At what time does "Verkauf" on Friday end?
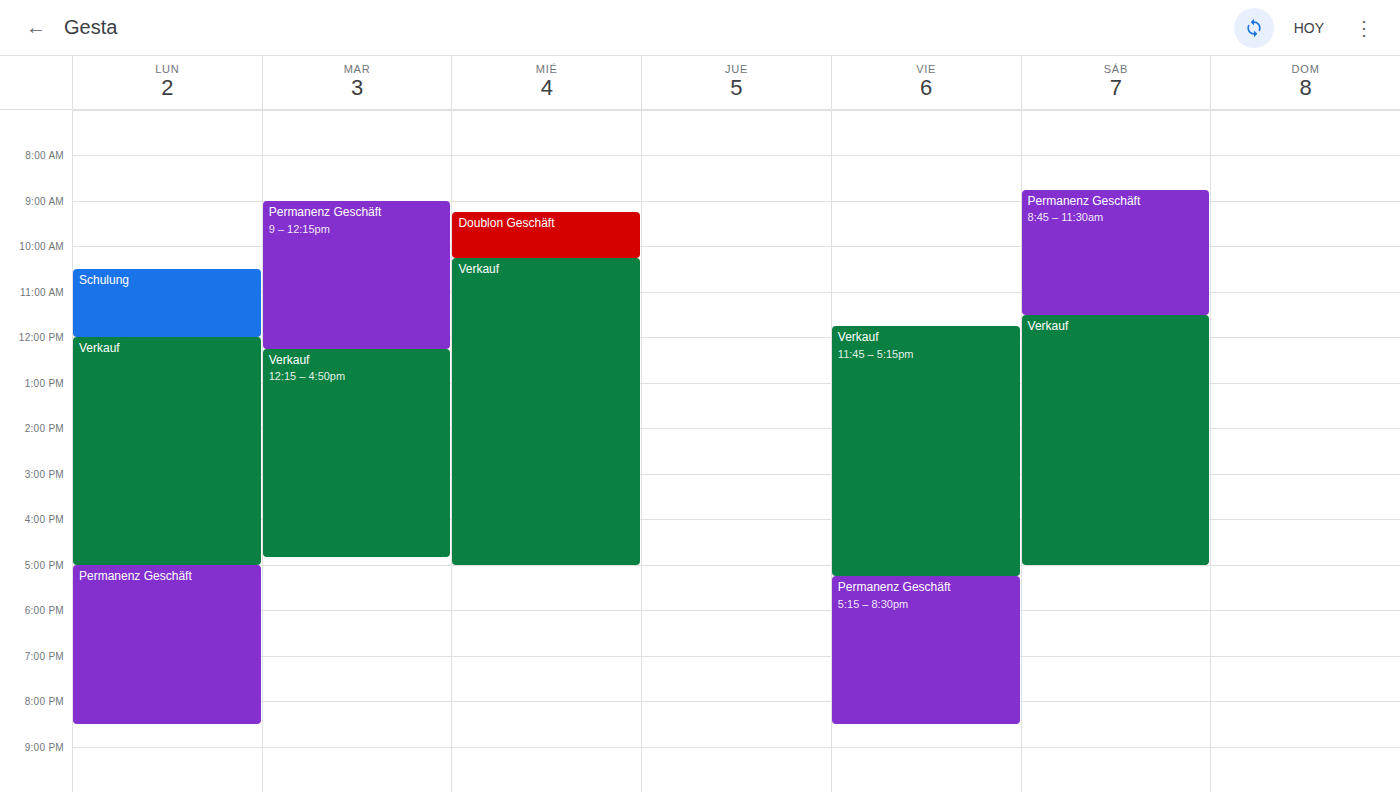
5:15 PM